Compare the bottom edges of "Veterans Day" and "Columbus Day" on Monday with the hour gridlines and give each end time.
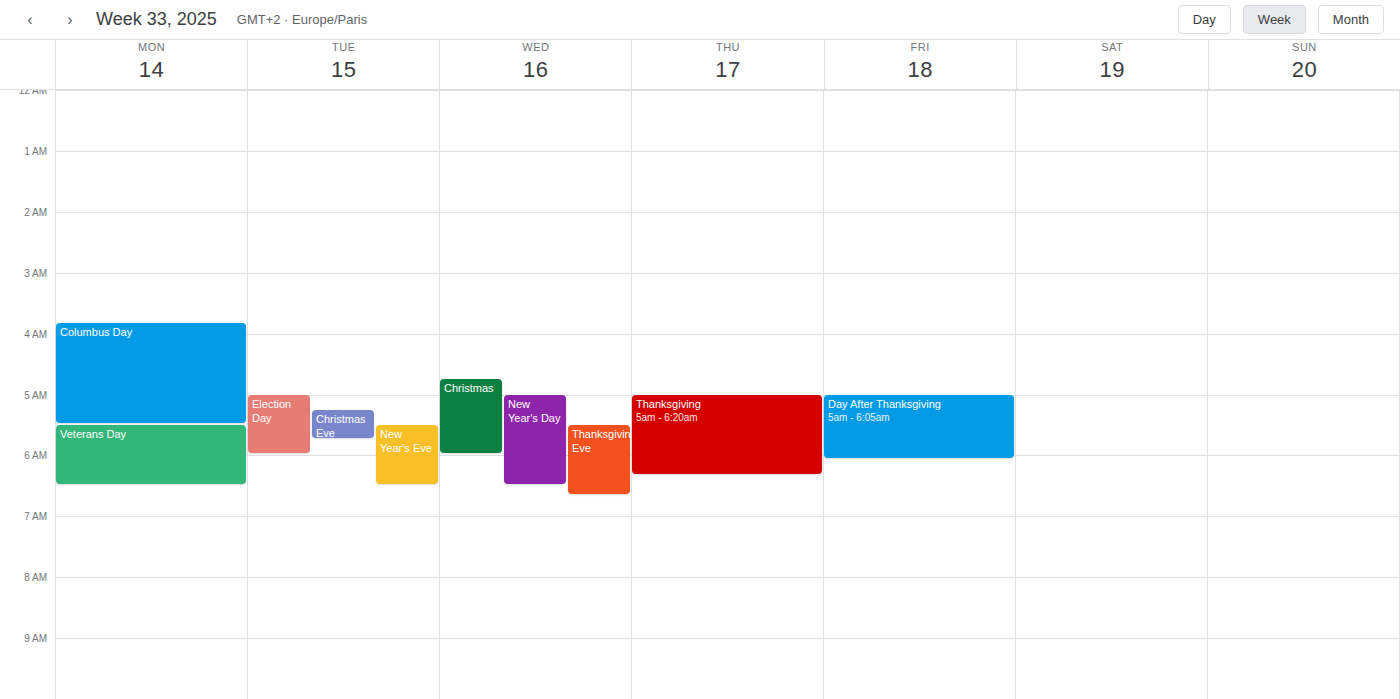
"Veterans Day": 6:30 AM, halfway between the 6 AM and 7 AM lines. "Columbus Day": 5:30 AM, halfway between the 5 AM and 6 AM lines.